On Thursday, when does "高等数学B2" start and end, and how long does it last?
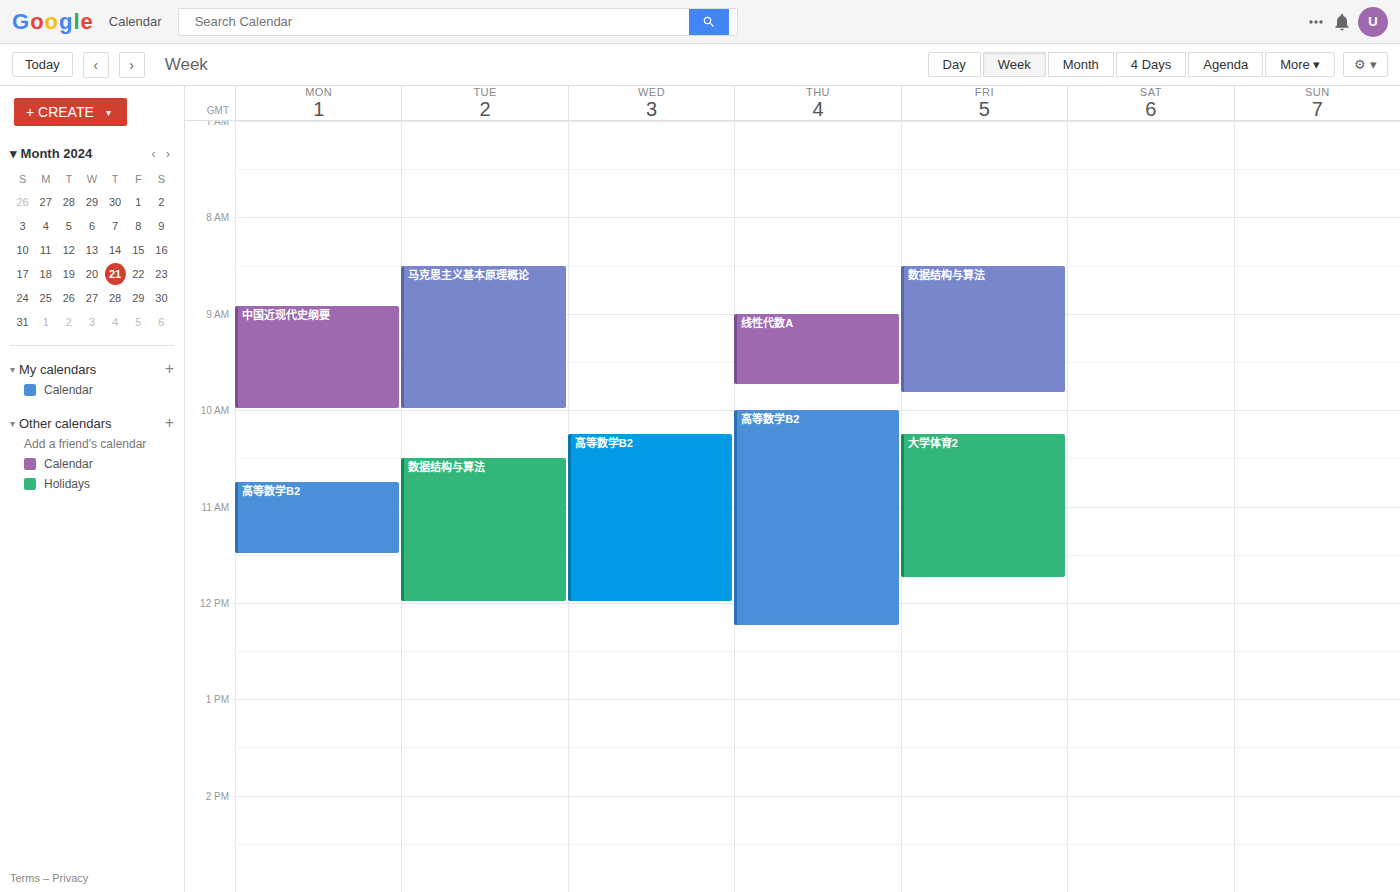
10:00 AM to 12:15 PM, 2 hours 15 minutes